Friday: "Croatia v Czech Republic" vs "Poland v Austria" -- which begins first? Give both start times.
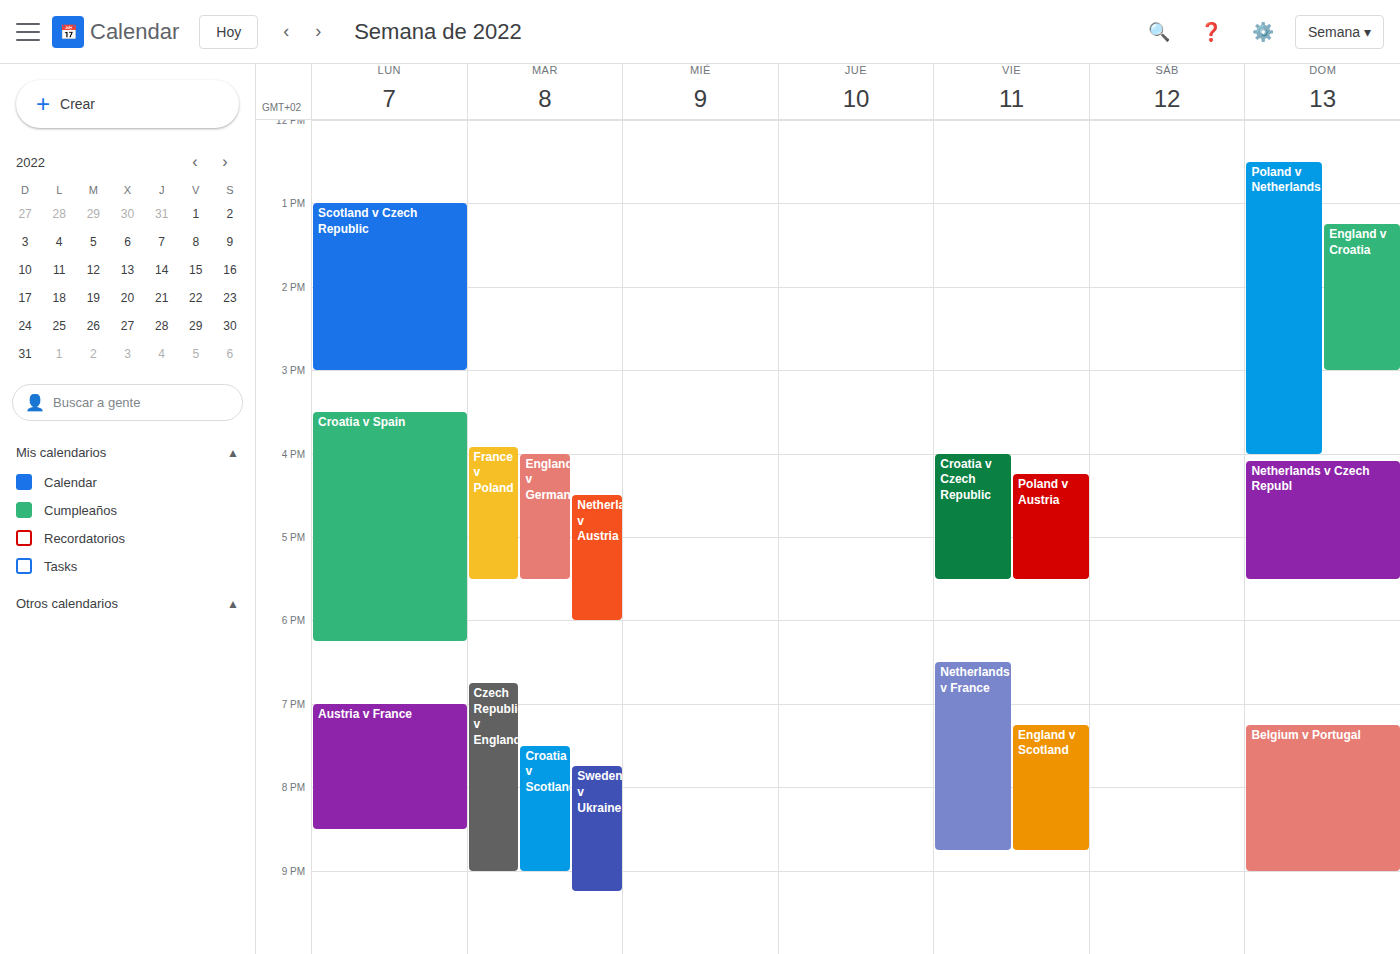
"Croatia v Czech Republic" 4:00 PM; "Poland v Austria" 4:15 PM.